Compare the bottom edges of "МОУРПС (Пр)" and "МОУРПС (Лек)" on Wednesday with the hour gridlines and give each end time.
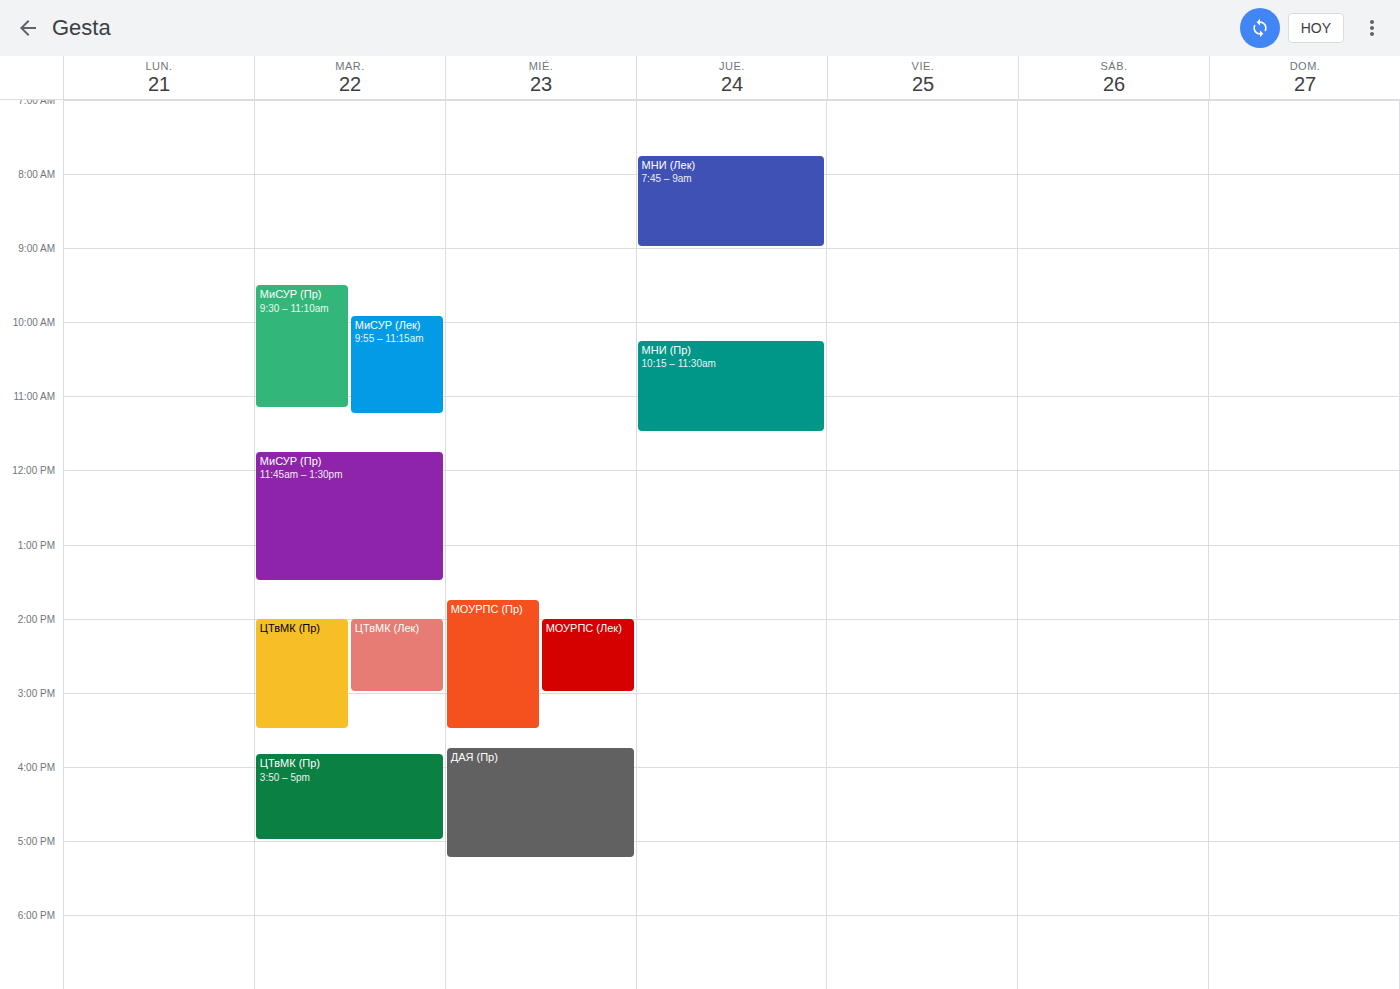
"МОУРПС (Пр)": 15:30, halfway between the 15:00 and 16:00 lines. "МОУРПС (Лек)": 15:00, exactly on the 15:00 line.